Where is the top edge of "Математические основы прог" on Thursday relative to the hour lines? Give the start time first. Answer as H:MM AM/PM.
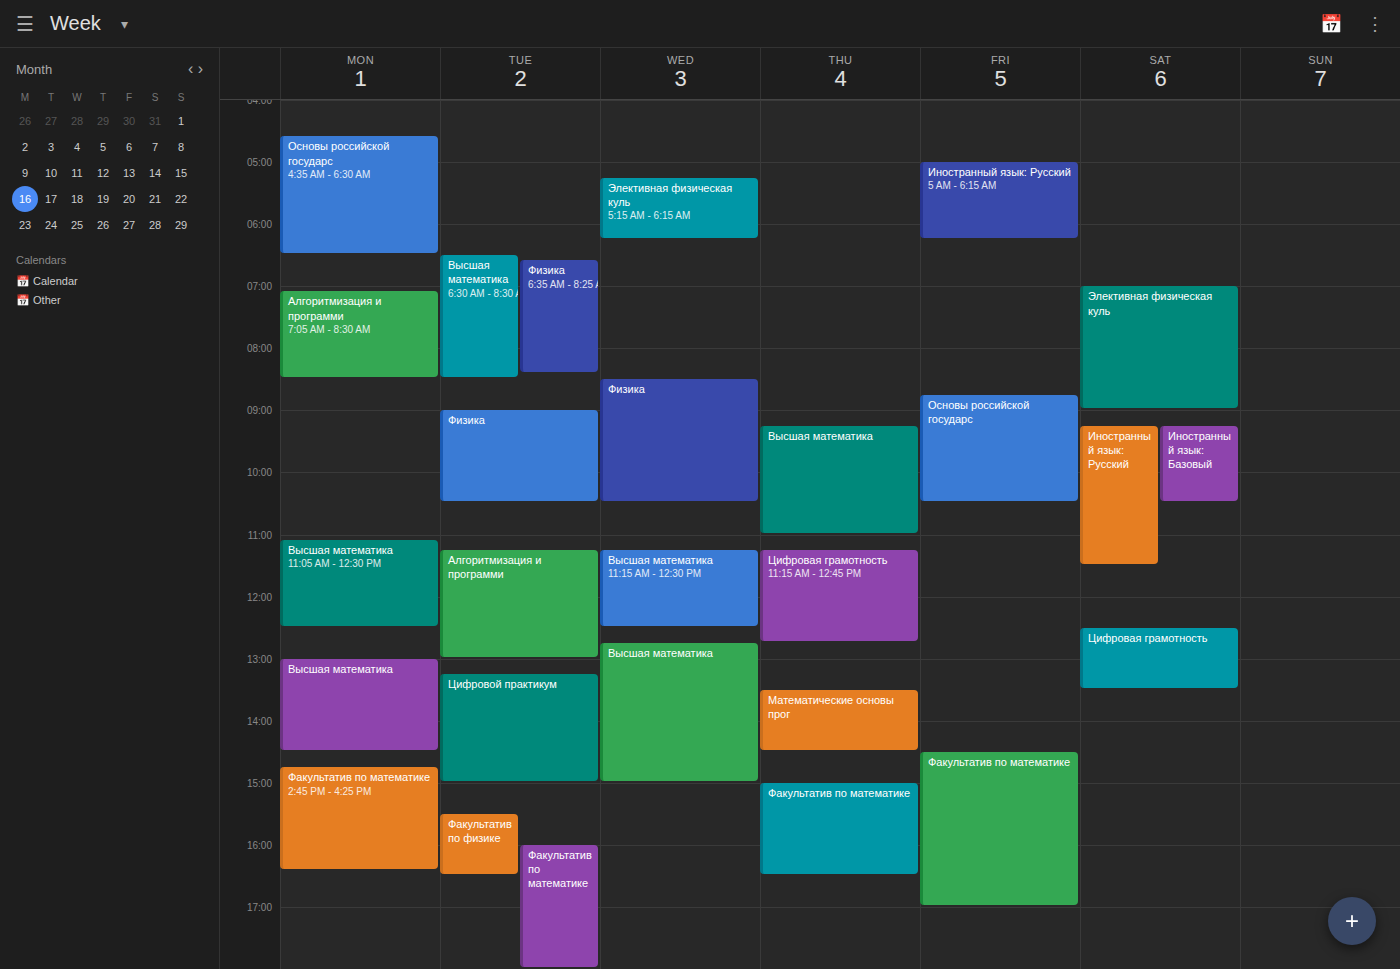
1:30 PM -- halfway between the 1 PM and 2 PM lines.